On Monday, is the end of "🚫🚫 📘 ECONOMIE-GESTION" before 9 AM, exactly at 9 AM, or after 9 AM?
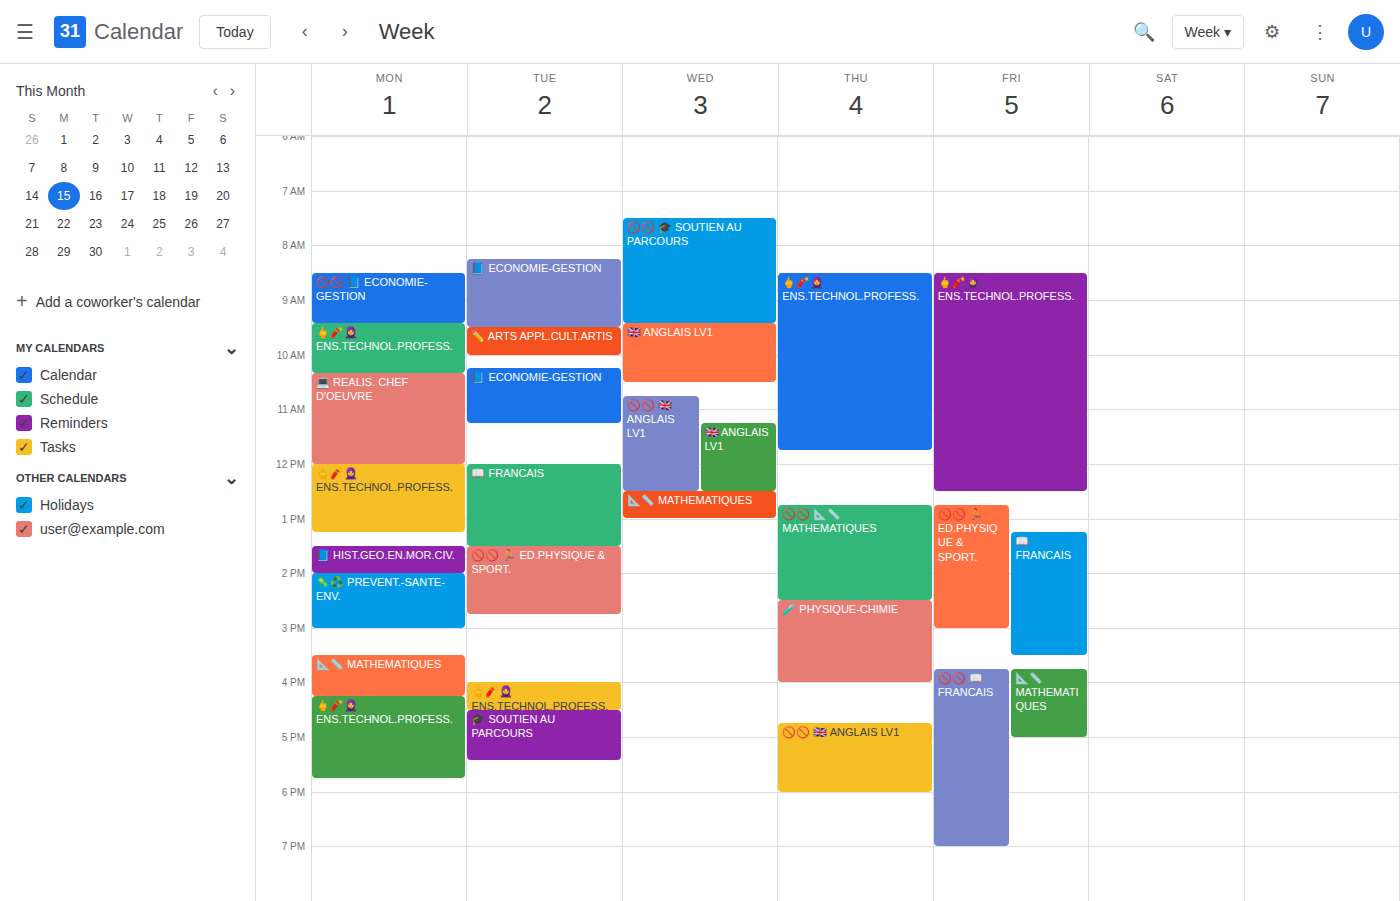
9:25 AM -- after 9 AM, 25 minutes below the 9 AM line.